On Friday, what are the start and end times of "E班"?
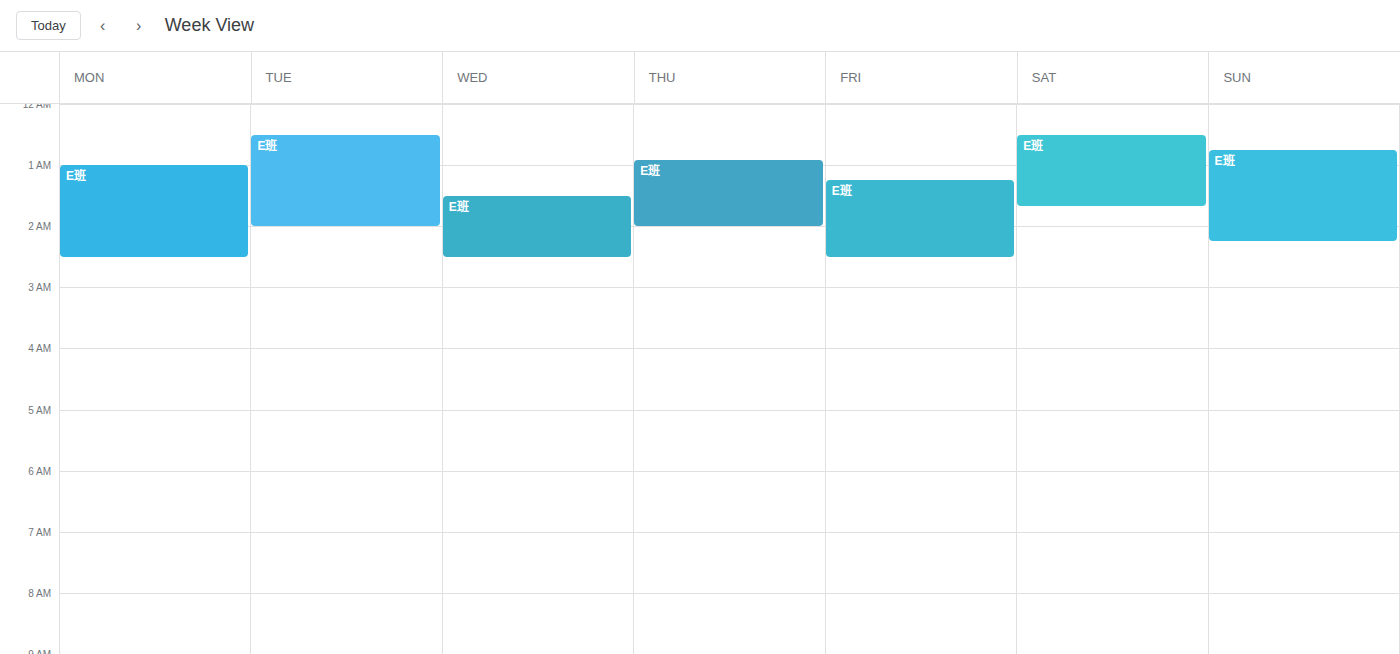
1:15 AM to 2:30 AM